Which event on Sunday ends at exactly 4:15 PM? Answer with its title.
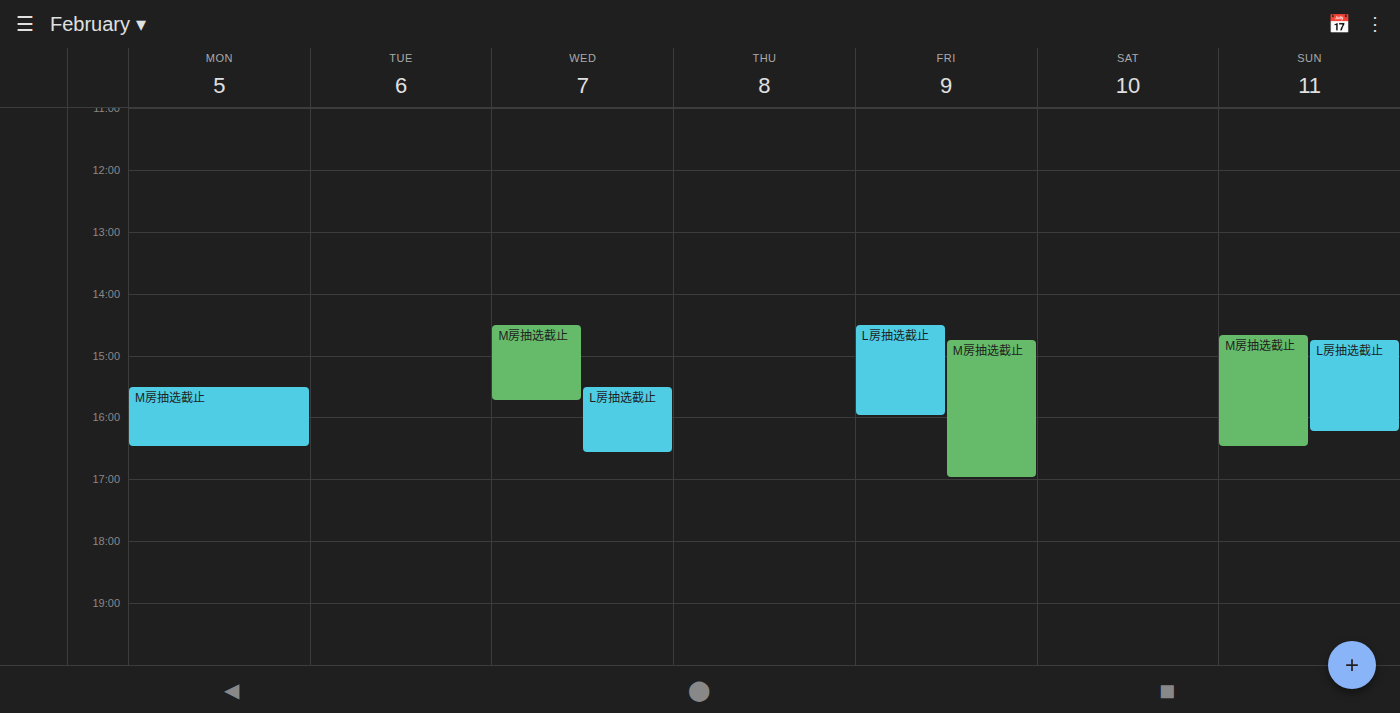
"L房抽选截止"